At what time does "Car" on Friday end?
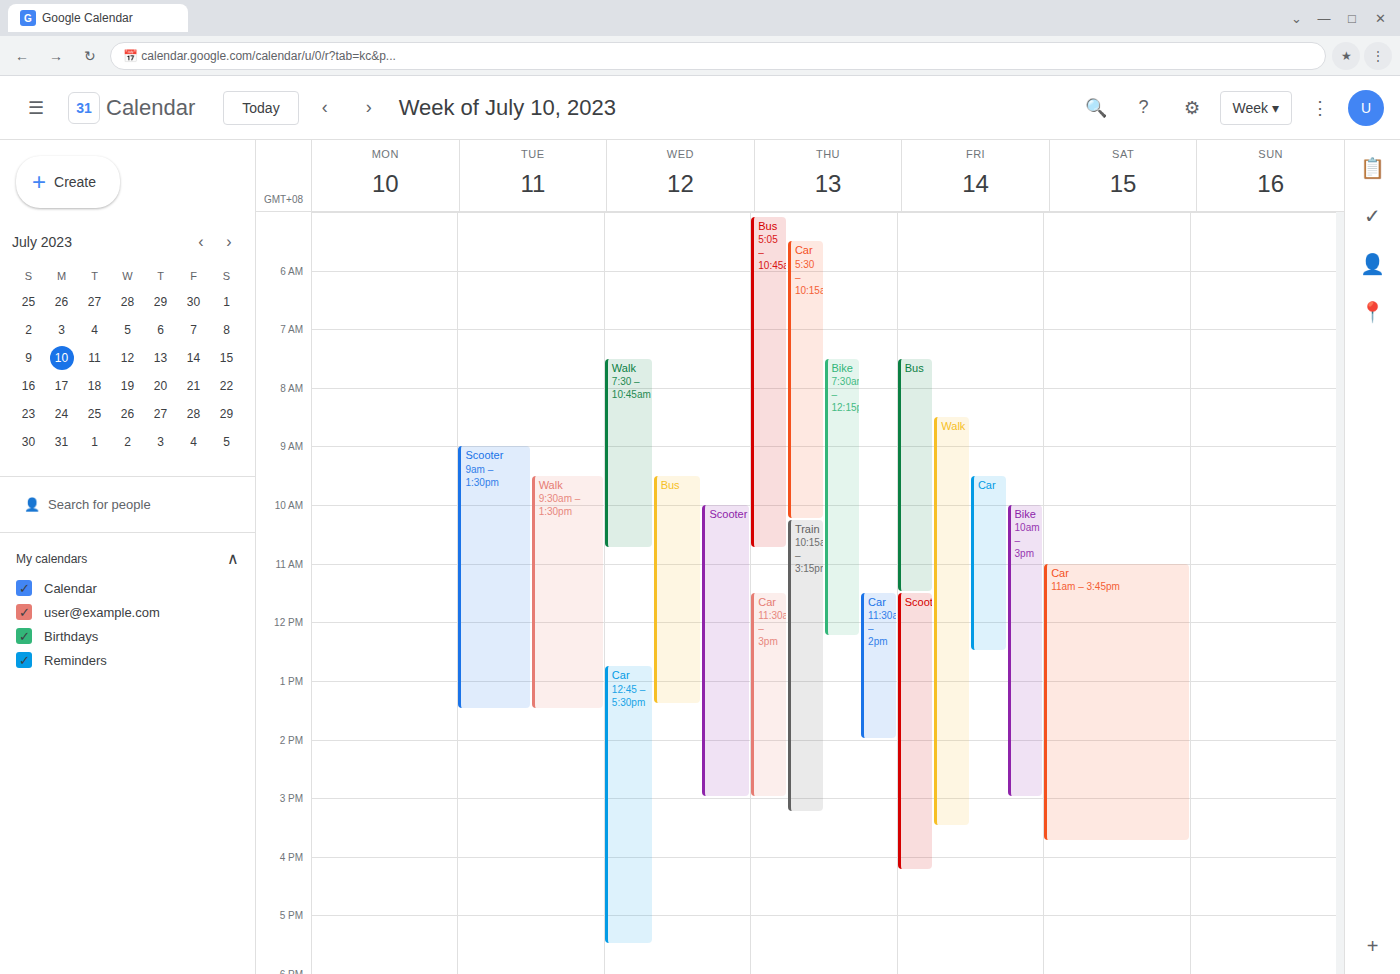
12:30 PM